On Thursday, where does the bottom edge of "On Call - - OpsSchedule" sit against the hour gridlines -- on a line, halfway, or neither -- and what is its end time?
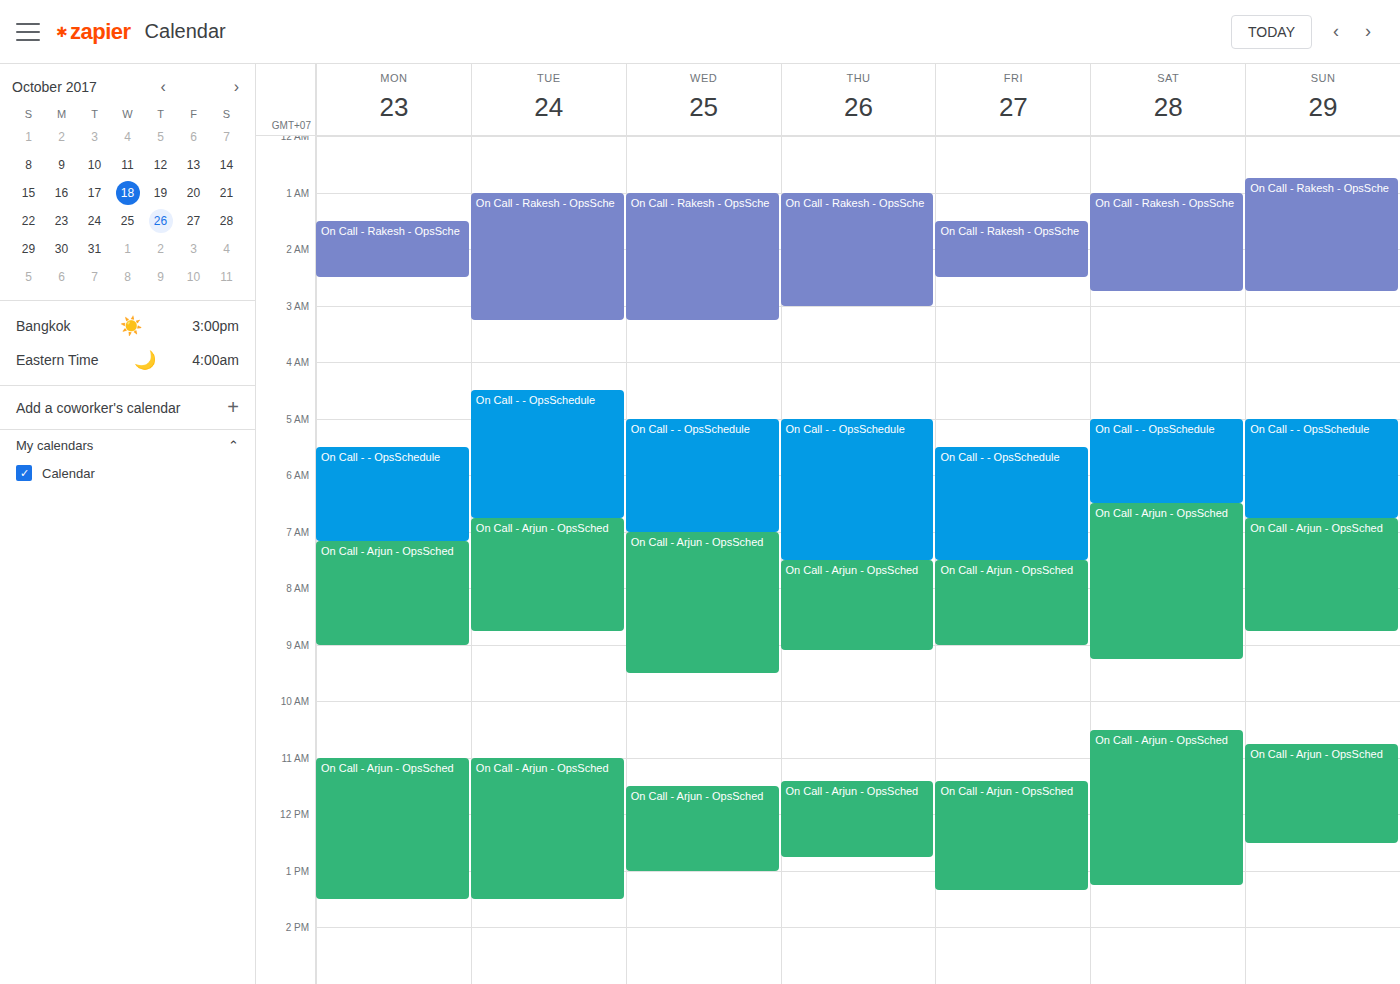
7:30 AM -- halfway between the 7 AM and 8 AM lines.